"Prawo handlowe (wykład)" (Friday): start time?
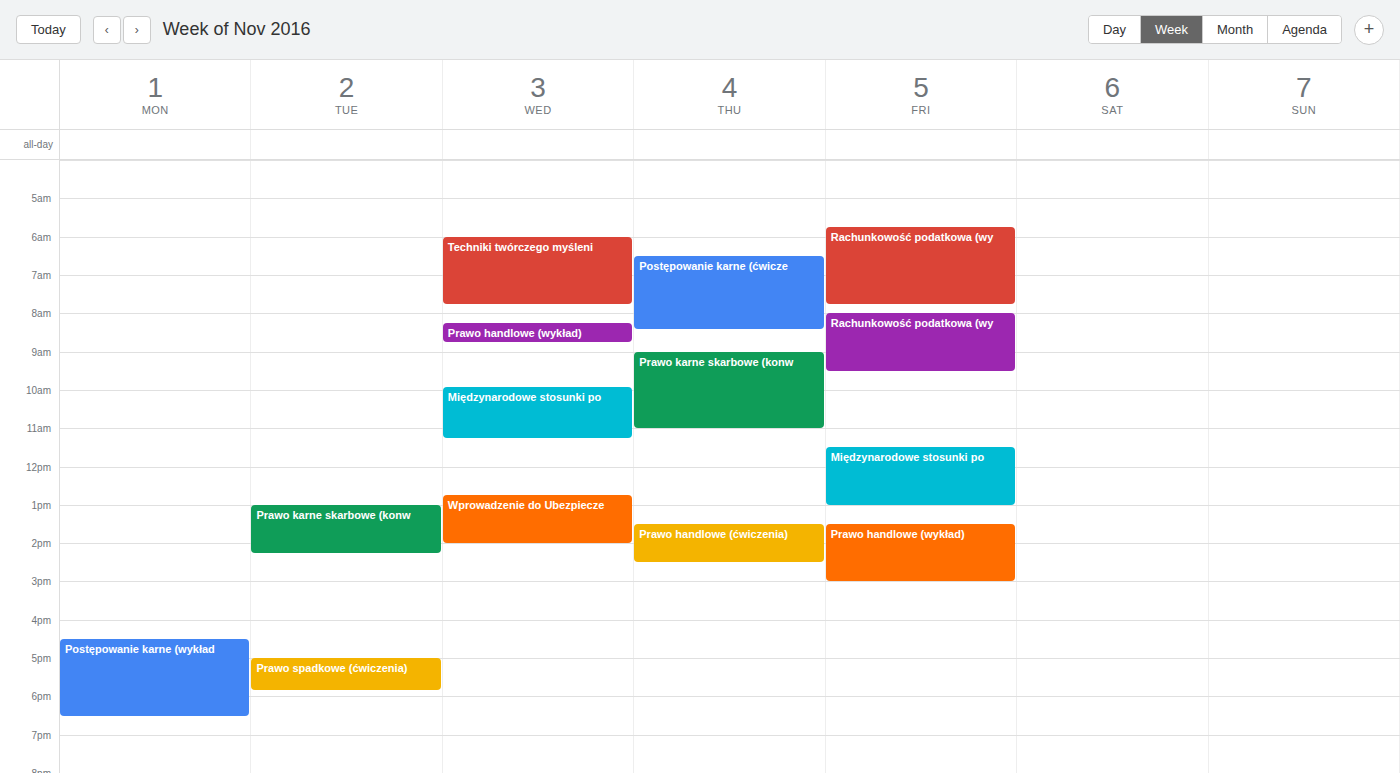
1:30 PM